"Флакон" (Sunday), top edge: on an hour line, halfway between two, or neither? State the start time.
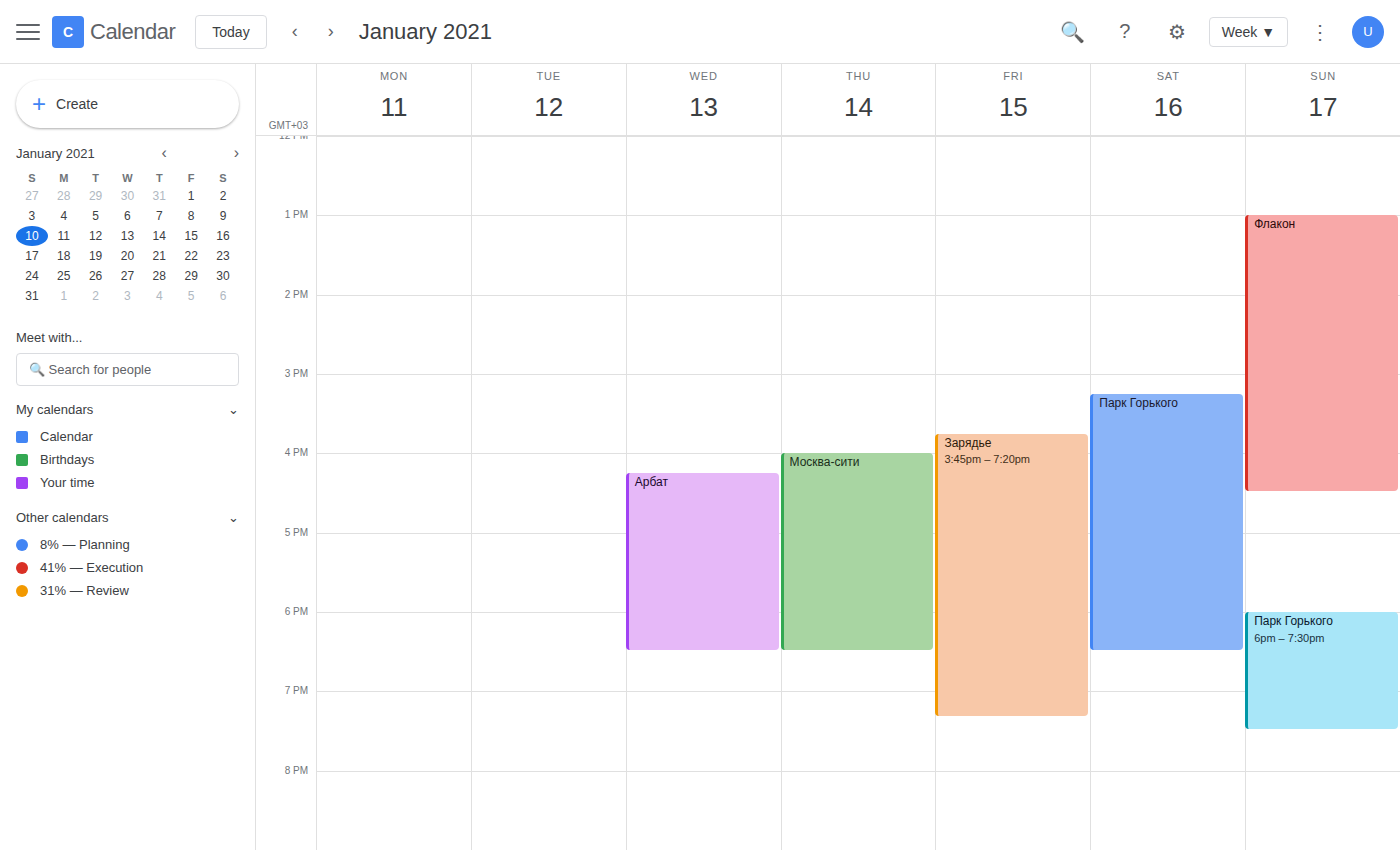
1:00 PM -- exactly on the 1 PM line.